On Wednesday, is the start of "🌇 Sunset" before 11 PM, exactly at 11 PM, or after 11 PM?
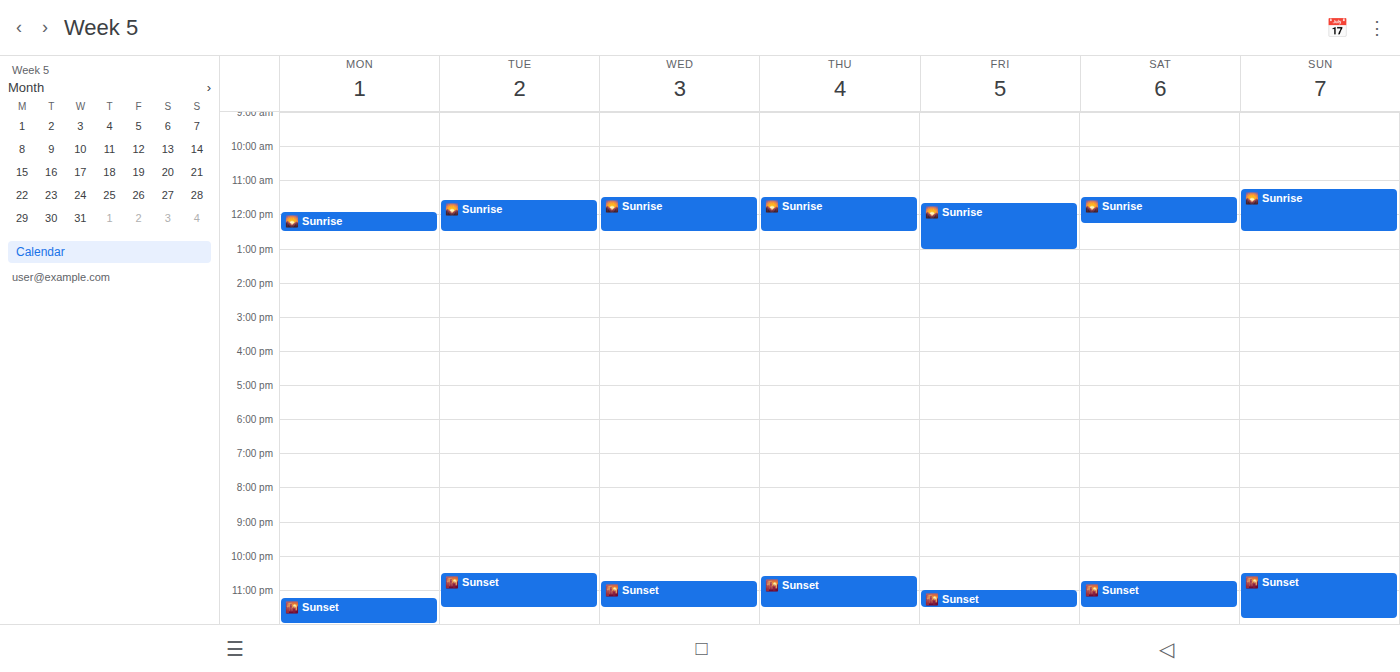
10:45 PM -- before 11 PM, 15 minutes above the 11 PM line.